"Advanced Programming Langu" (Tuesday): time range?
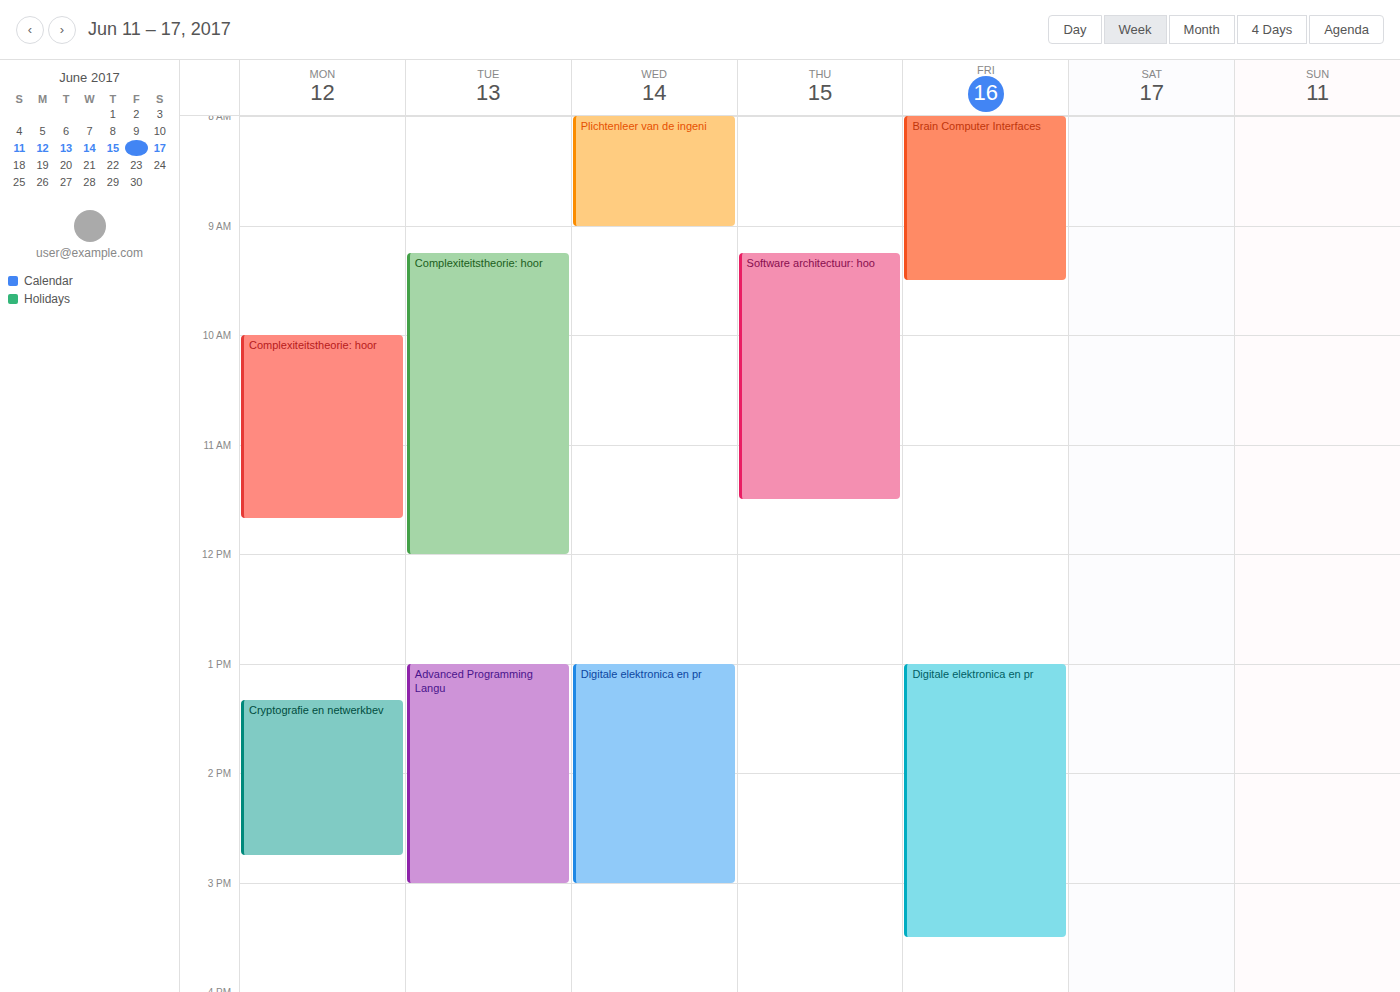
1:00 PM to 3:00 PM